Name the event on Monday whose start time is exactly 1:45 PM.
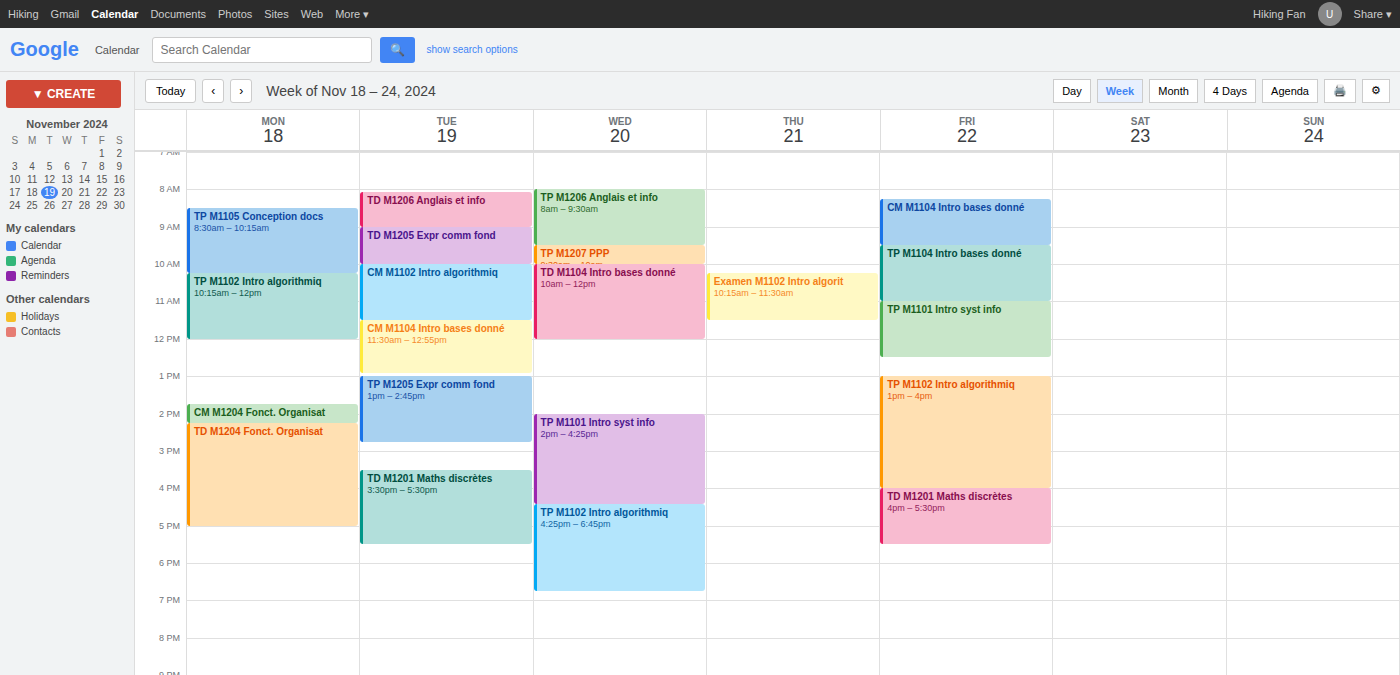
"CM M1204 Fonct. Organisat"